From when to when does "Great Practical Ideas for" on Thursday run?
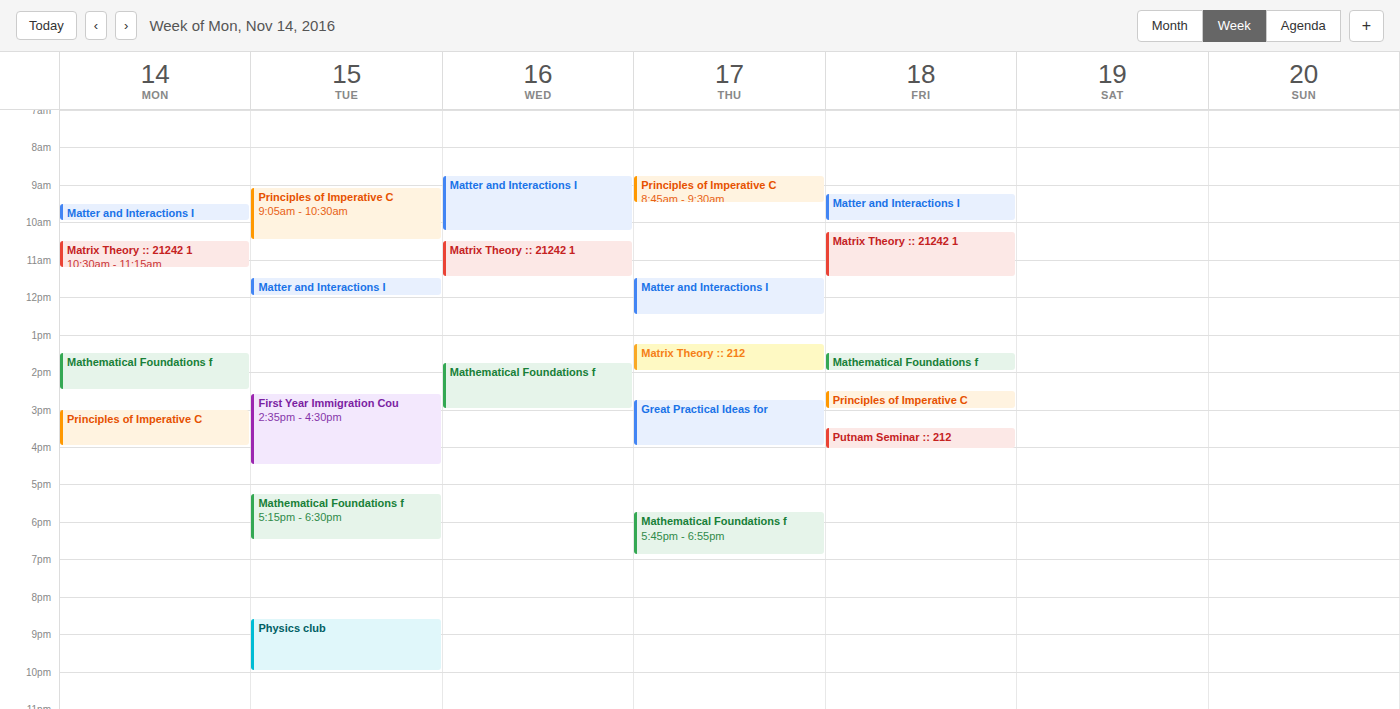
2:45 PM to 4:00 PM